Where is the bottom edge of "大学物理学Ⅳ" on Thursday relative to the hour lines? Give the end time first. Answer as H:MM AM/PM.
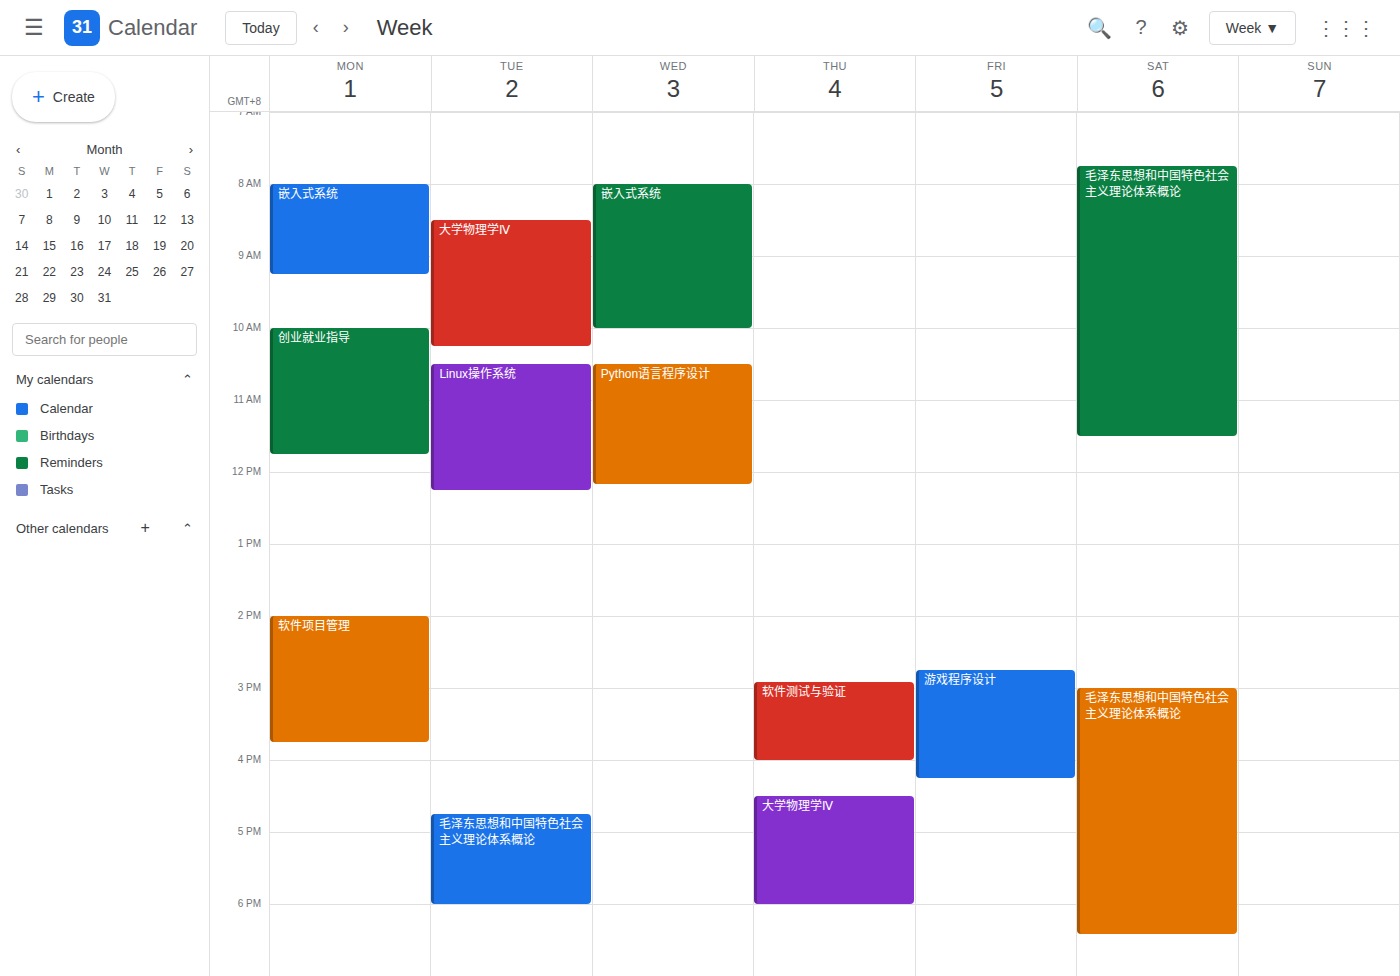
6:00 PM -- exactly on the 6 PM line.